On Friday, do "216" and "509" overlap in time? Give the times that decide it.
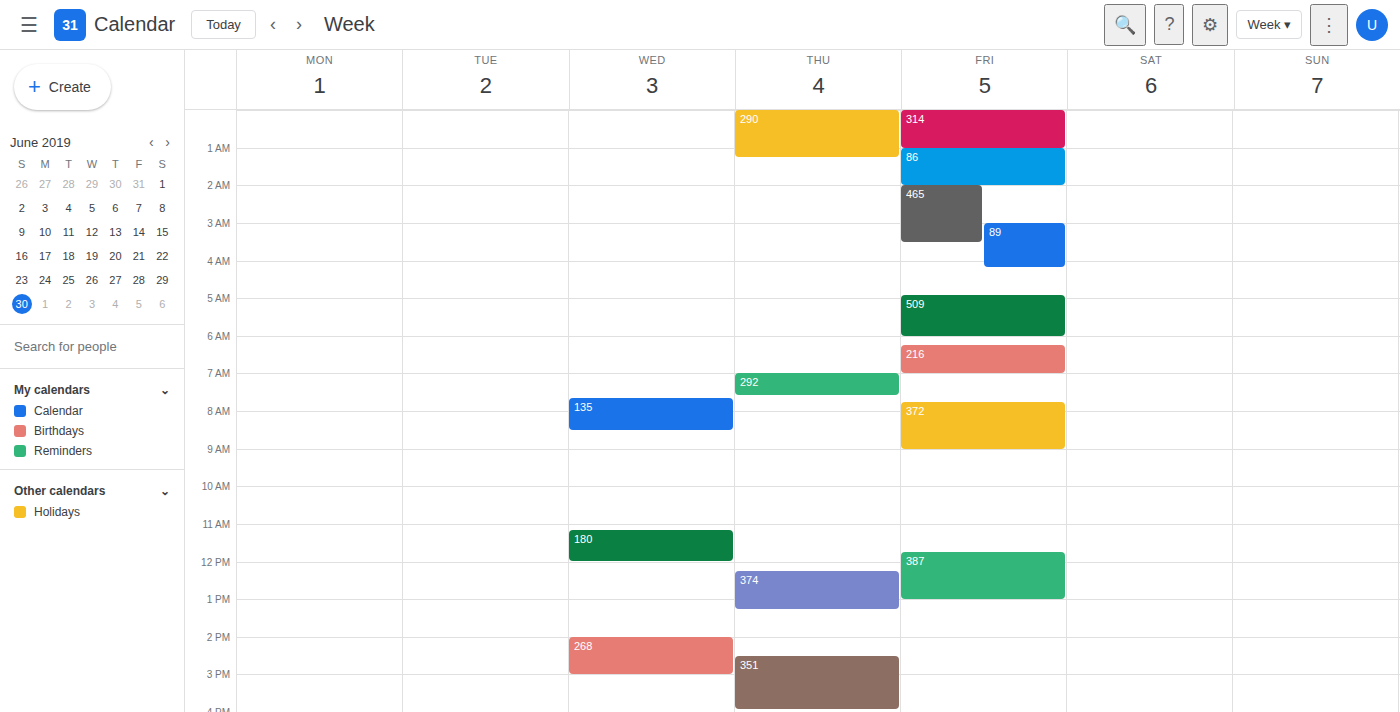
"509" ends at 6:00 AM and "216" starts at 6:15 AM -- no overlap.